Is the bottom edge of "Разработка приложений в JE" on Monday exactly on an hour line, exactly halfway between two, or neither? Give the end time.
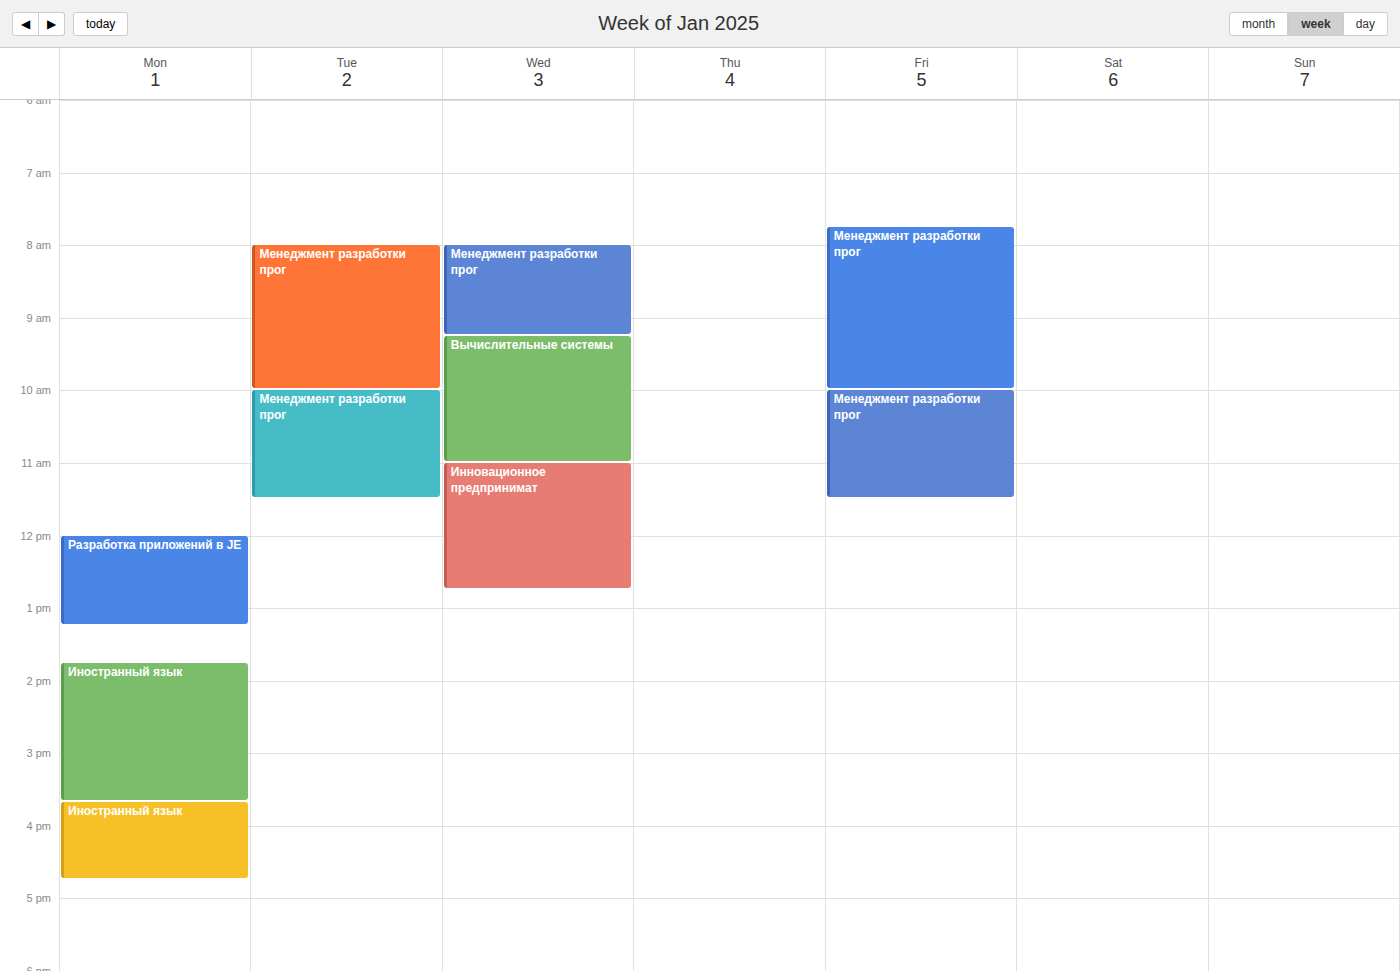
1:15 PM -- neither: a quarter of the way from the 1 PM line to the 2 PM line.